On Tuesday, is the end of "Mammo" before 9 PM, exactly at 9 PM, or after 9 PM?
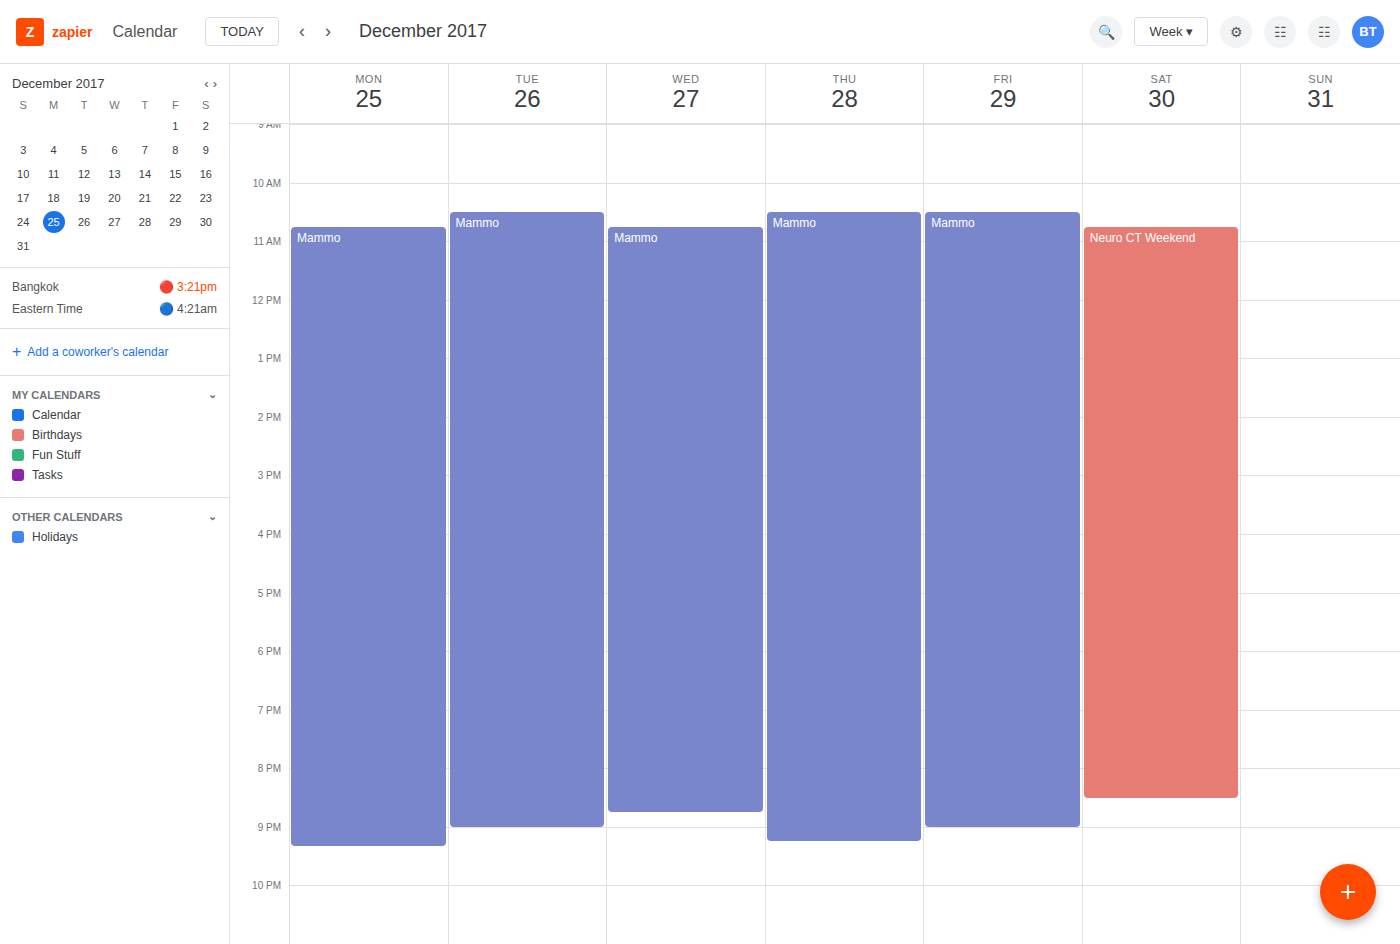
9:00 PM -- exactly at 9 PM, on the 9 PM line.